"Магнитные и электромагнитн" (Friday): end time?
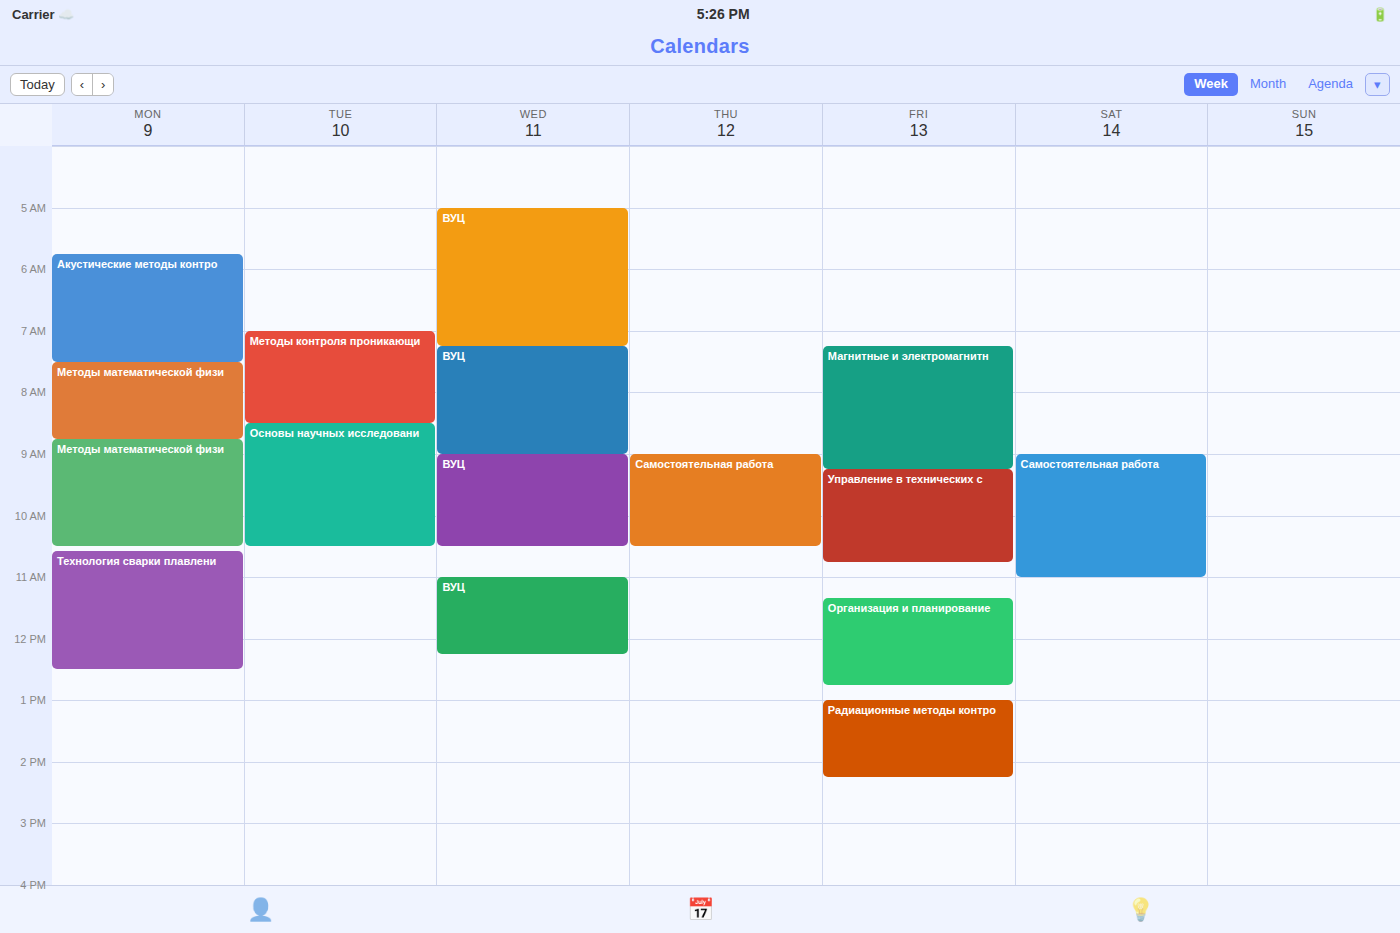
9:15 AM